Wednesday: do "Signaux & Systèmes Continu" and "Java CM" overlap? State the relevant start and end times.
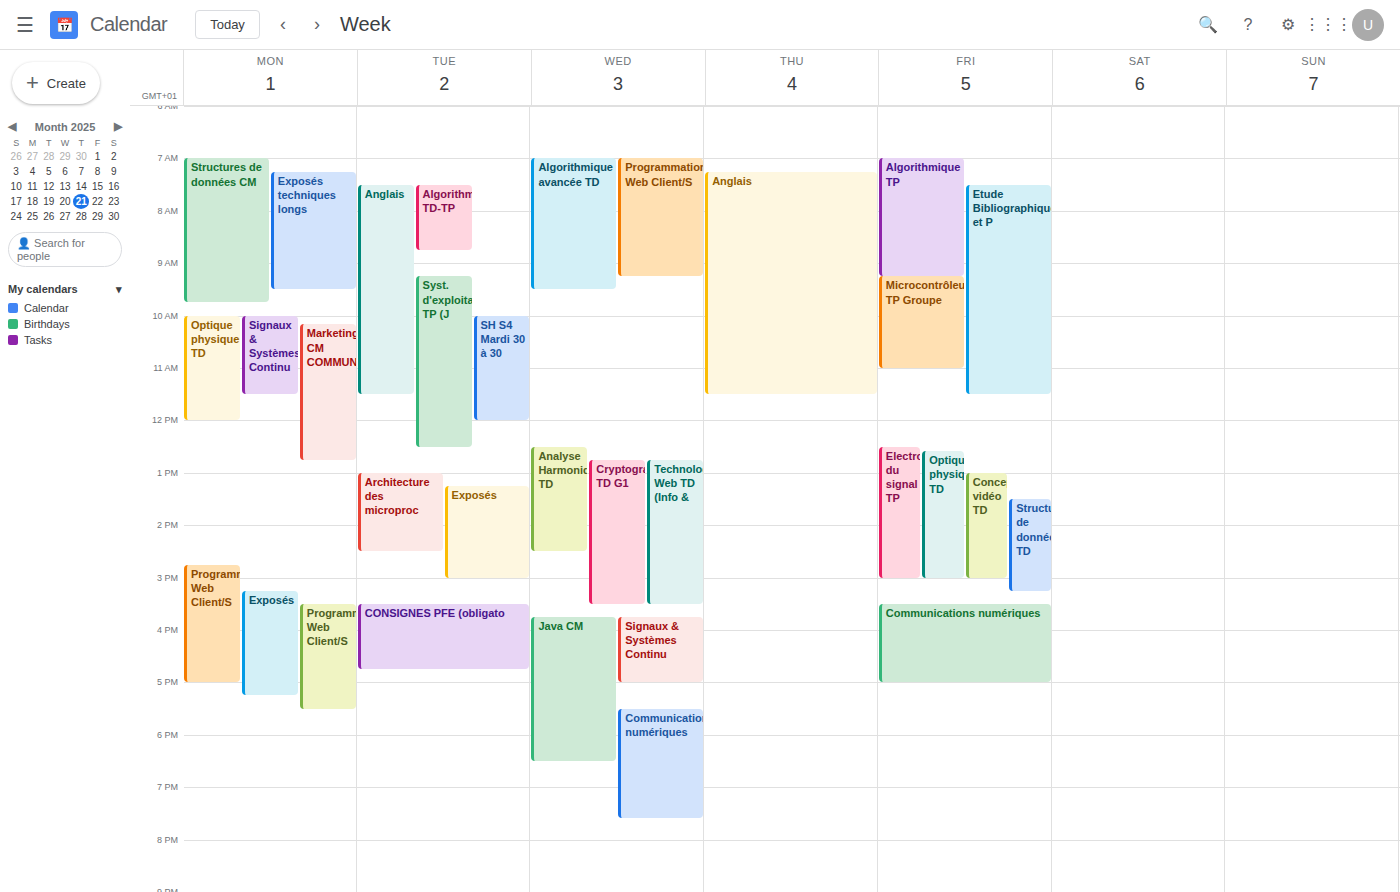
"Java CM" starts at 3:45 PM, before "Signaux & Systèmes Continu" ends at 5:00 PM -- they overlap.